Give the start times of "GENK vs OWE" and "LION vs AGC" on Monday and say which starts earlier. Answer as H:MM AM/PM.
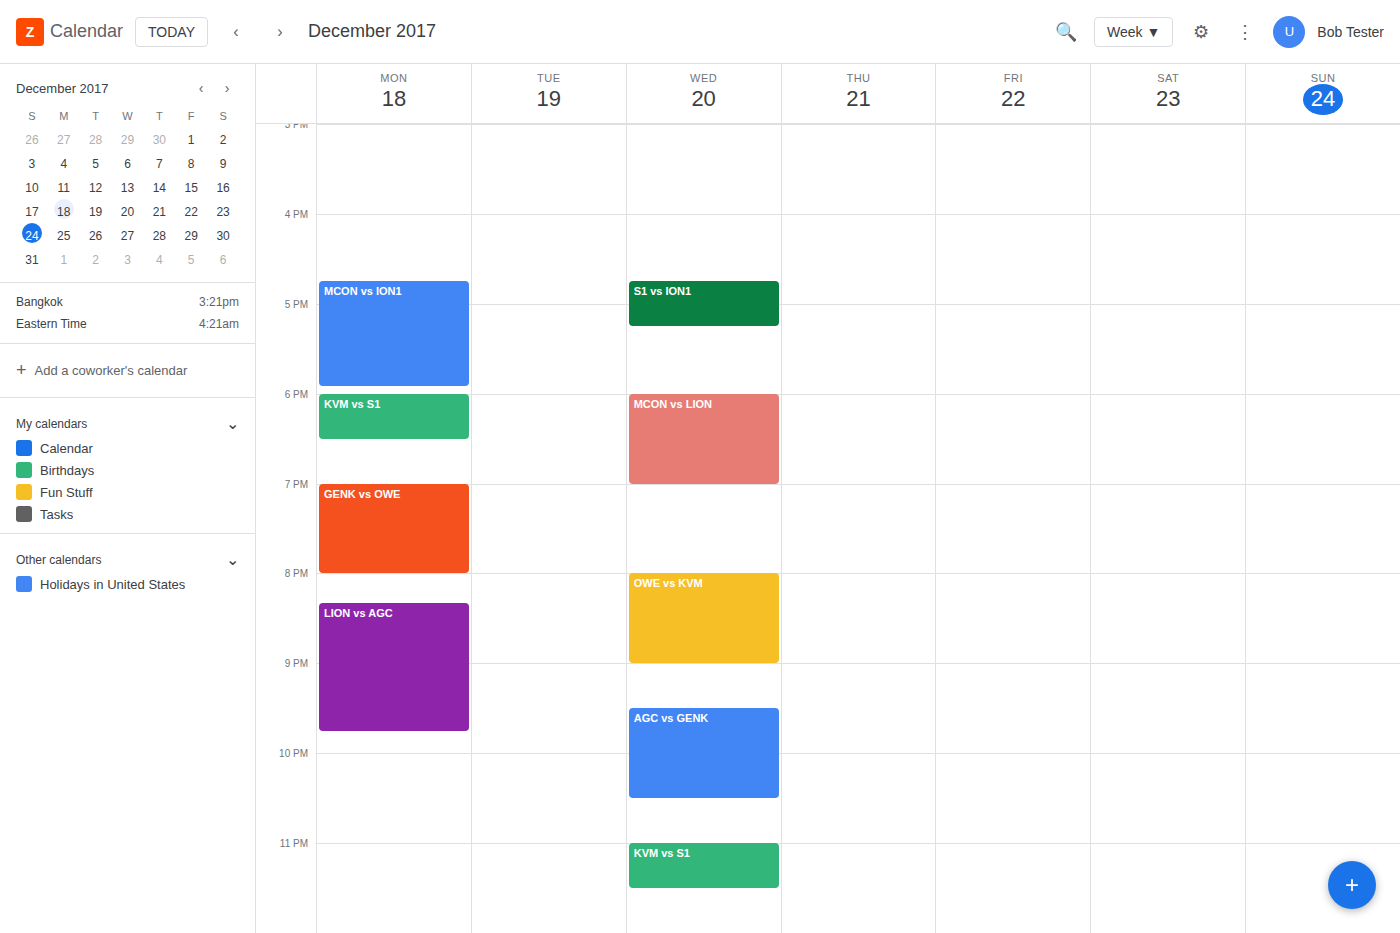
"GENK vs OWE" 7:00 PM; "LION vs AGC" 8:20 PM.